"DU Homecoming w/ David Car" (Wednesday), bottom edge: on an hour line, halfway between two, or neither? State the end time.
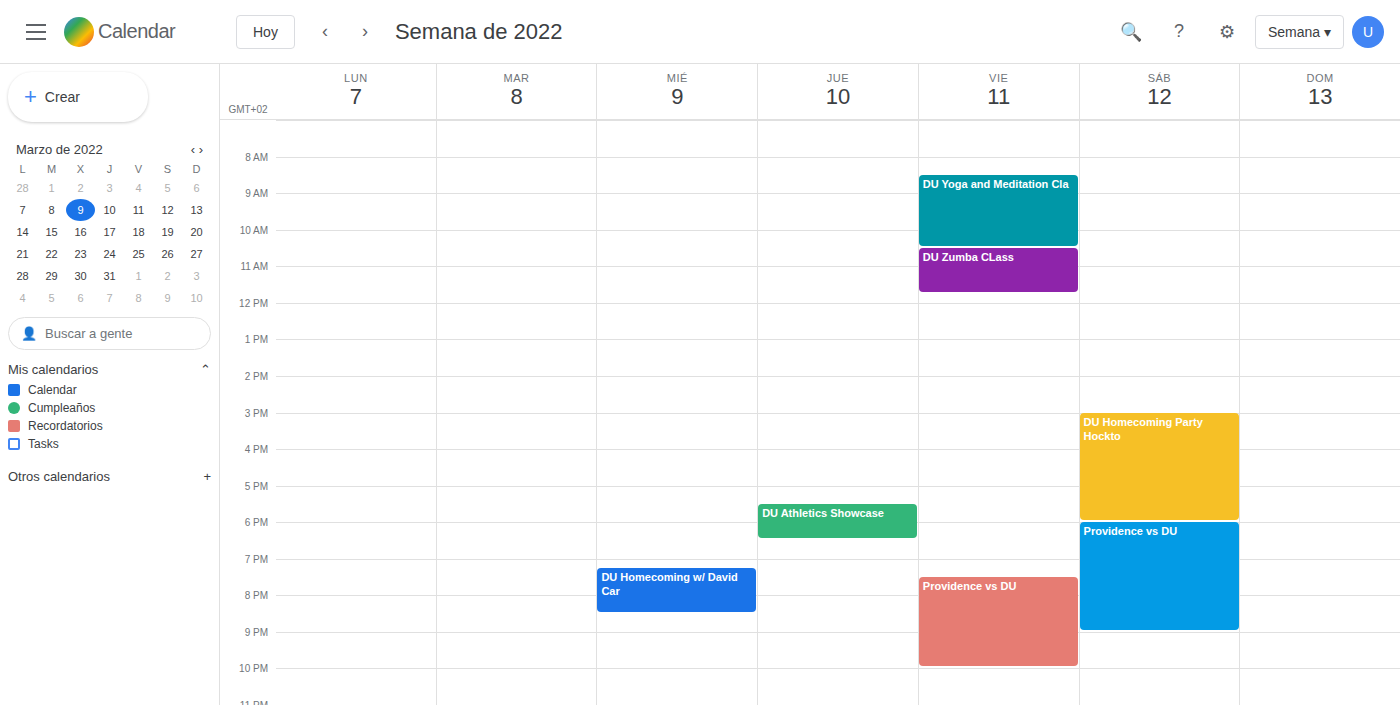
8:30 PM -- halfway between the 8 PM and 9 PM lines.